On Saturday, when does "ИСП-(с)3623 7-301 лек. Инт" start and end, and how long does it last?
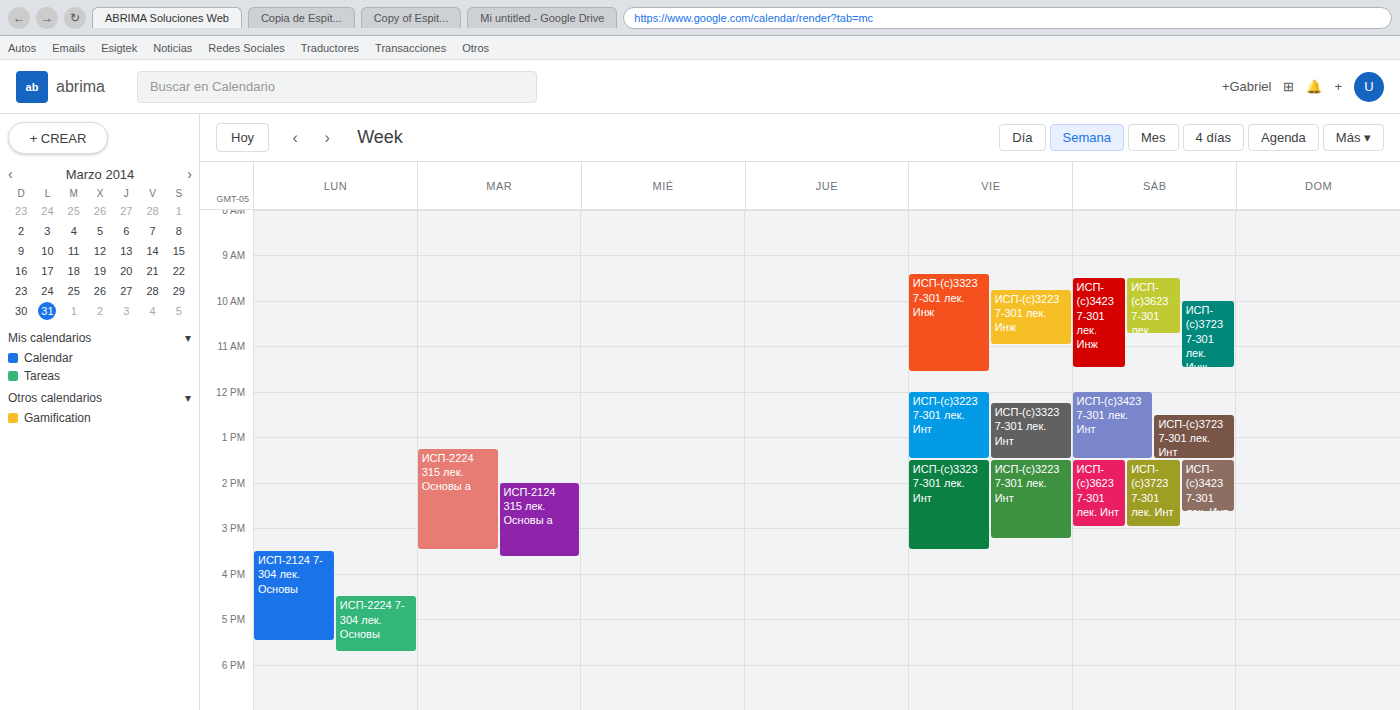
1:30 PM to 3:00 PM, 1 hour 30 minutes